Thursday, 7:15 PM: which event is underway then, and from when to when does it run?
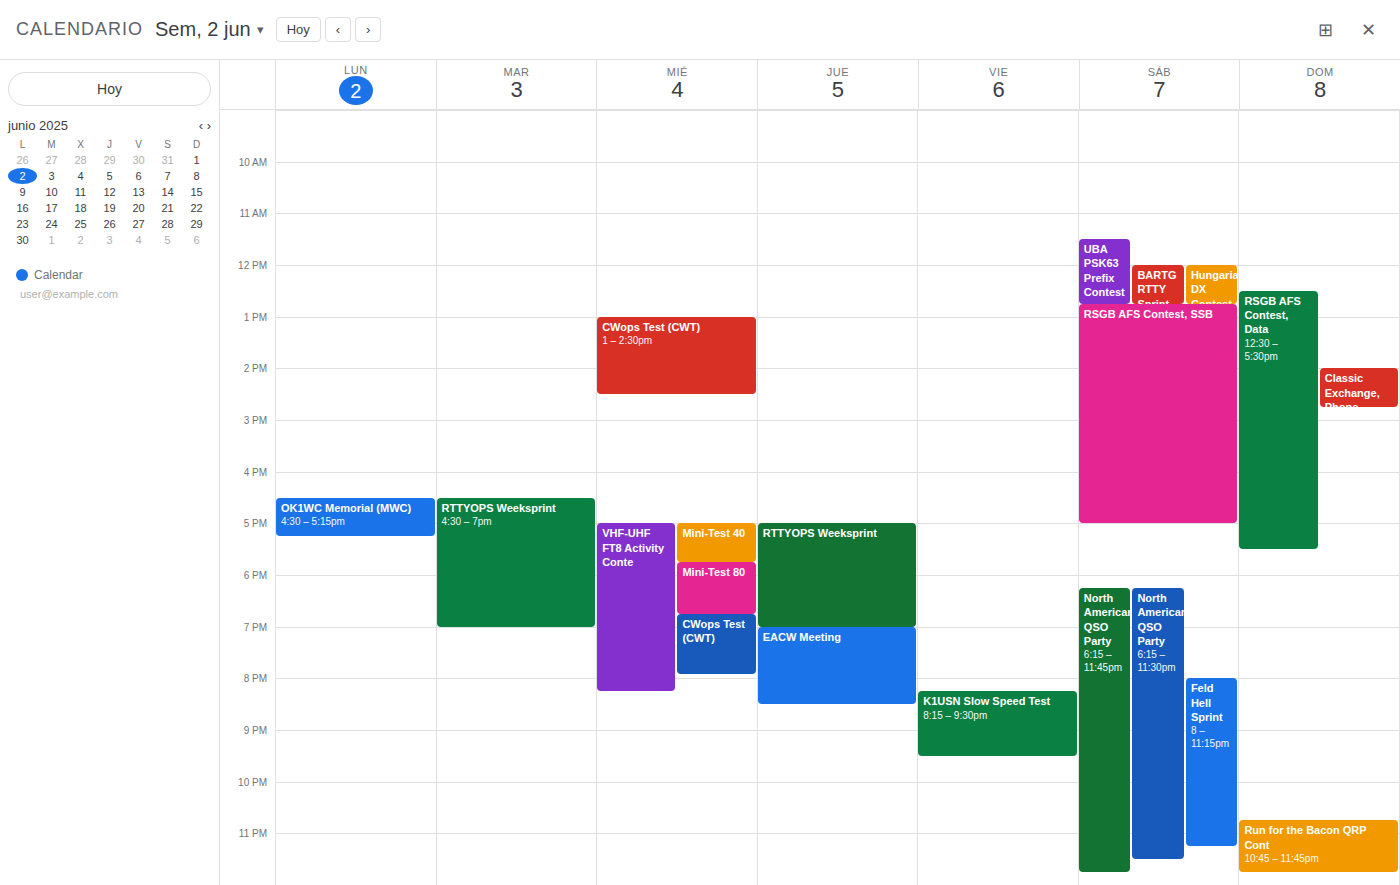
"EACW Meeting", 7:00 PM to 8:30 PM